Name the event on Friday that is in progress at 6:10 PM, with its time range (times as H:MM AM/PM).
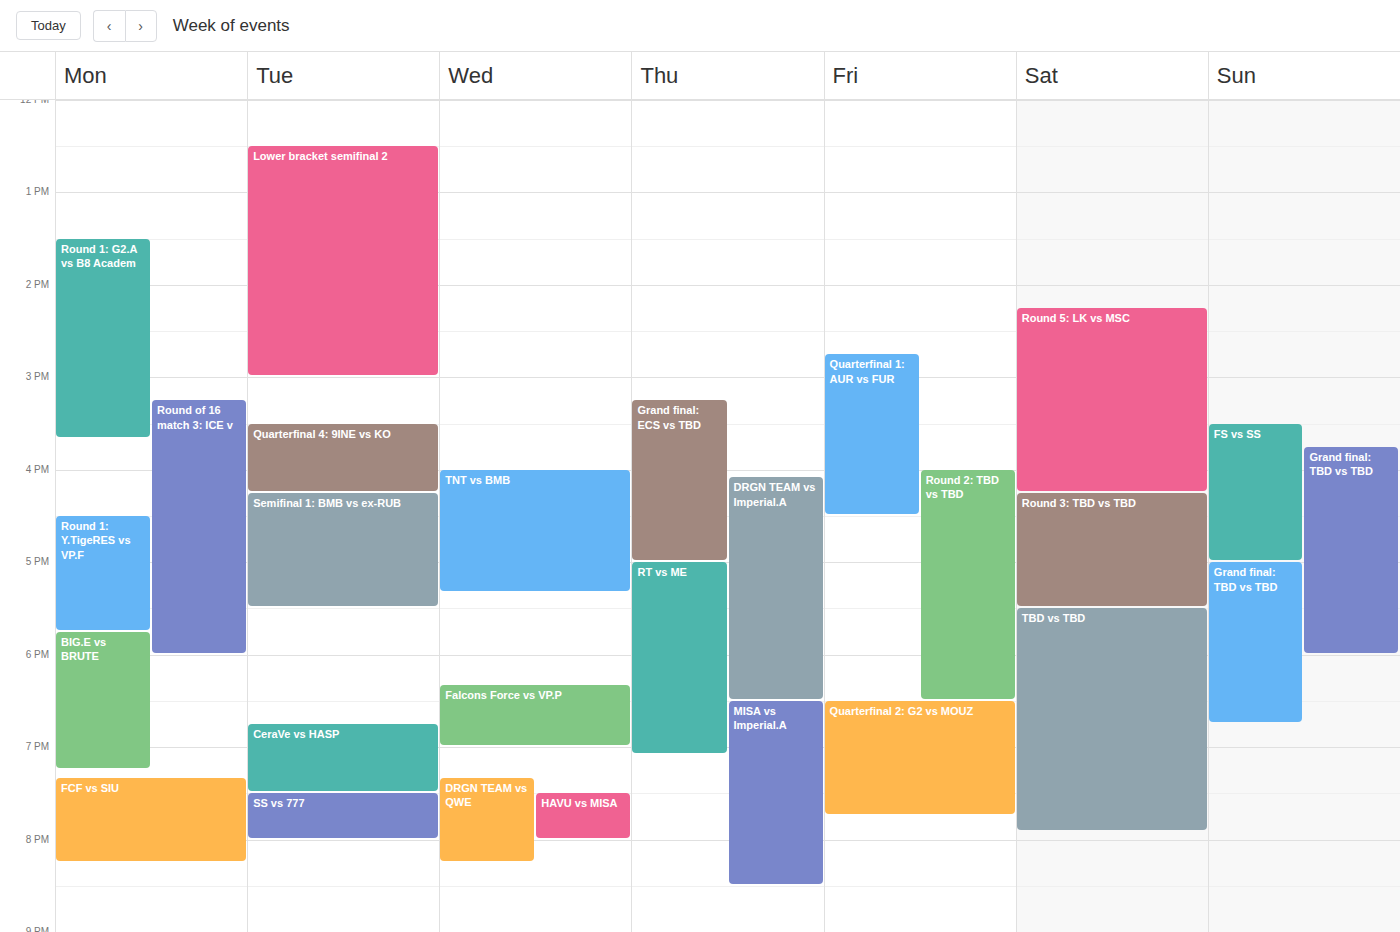
"Round 2: TBD vs TBD", 4:00 PM to 6:30 PM